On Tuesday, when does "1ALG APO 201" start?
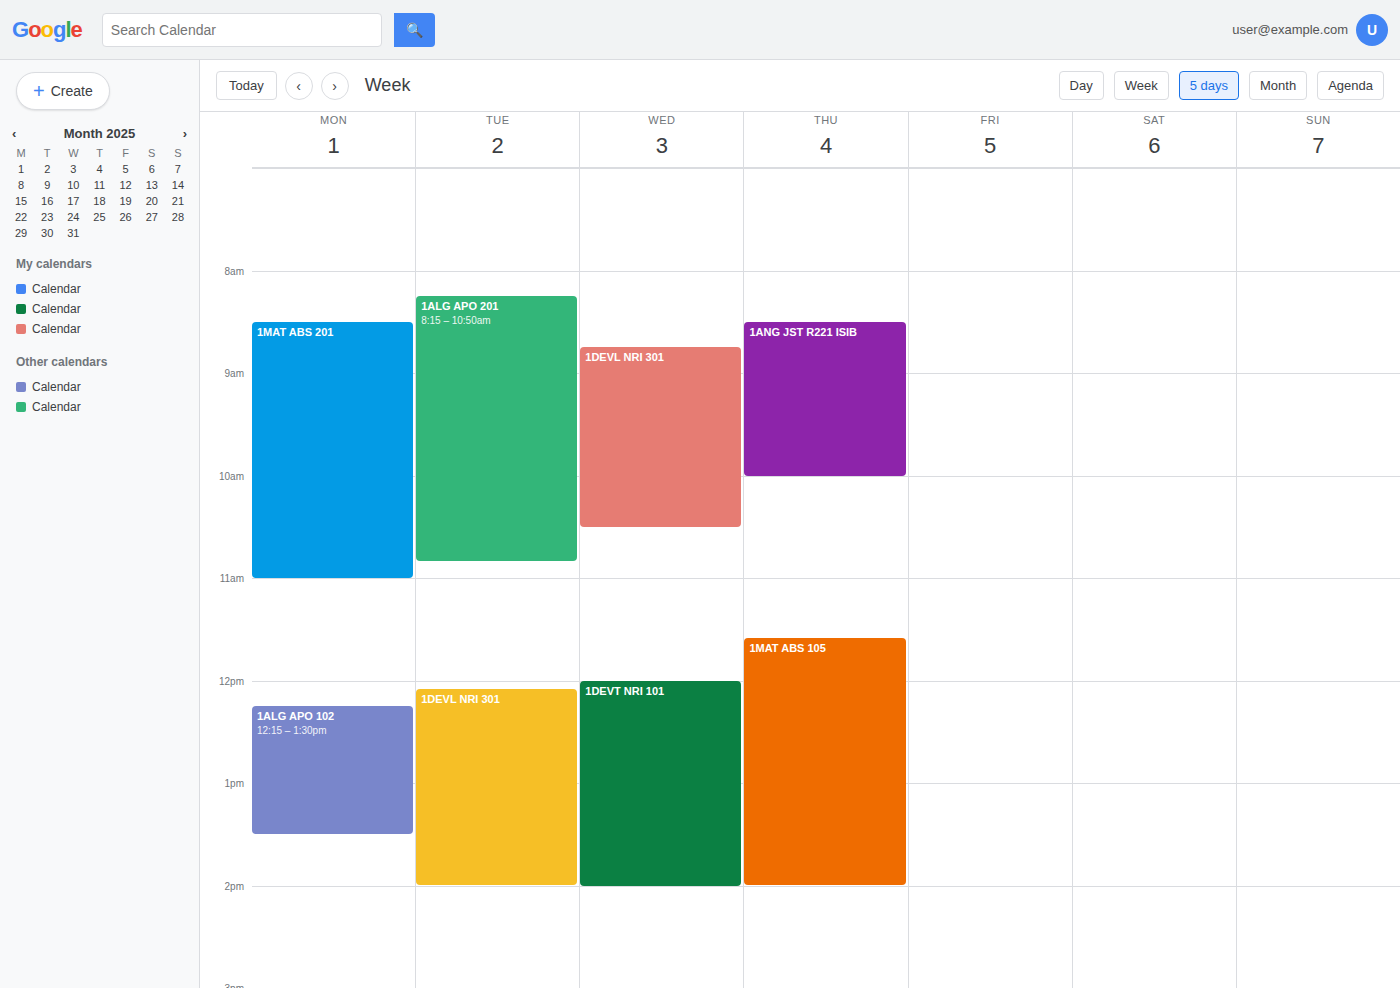
8:15 AM